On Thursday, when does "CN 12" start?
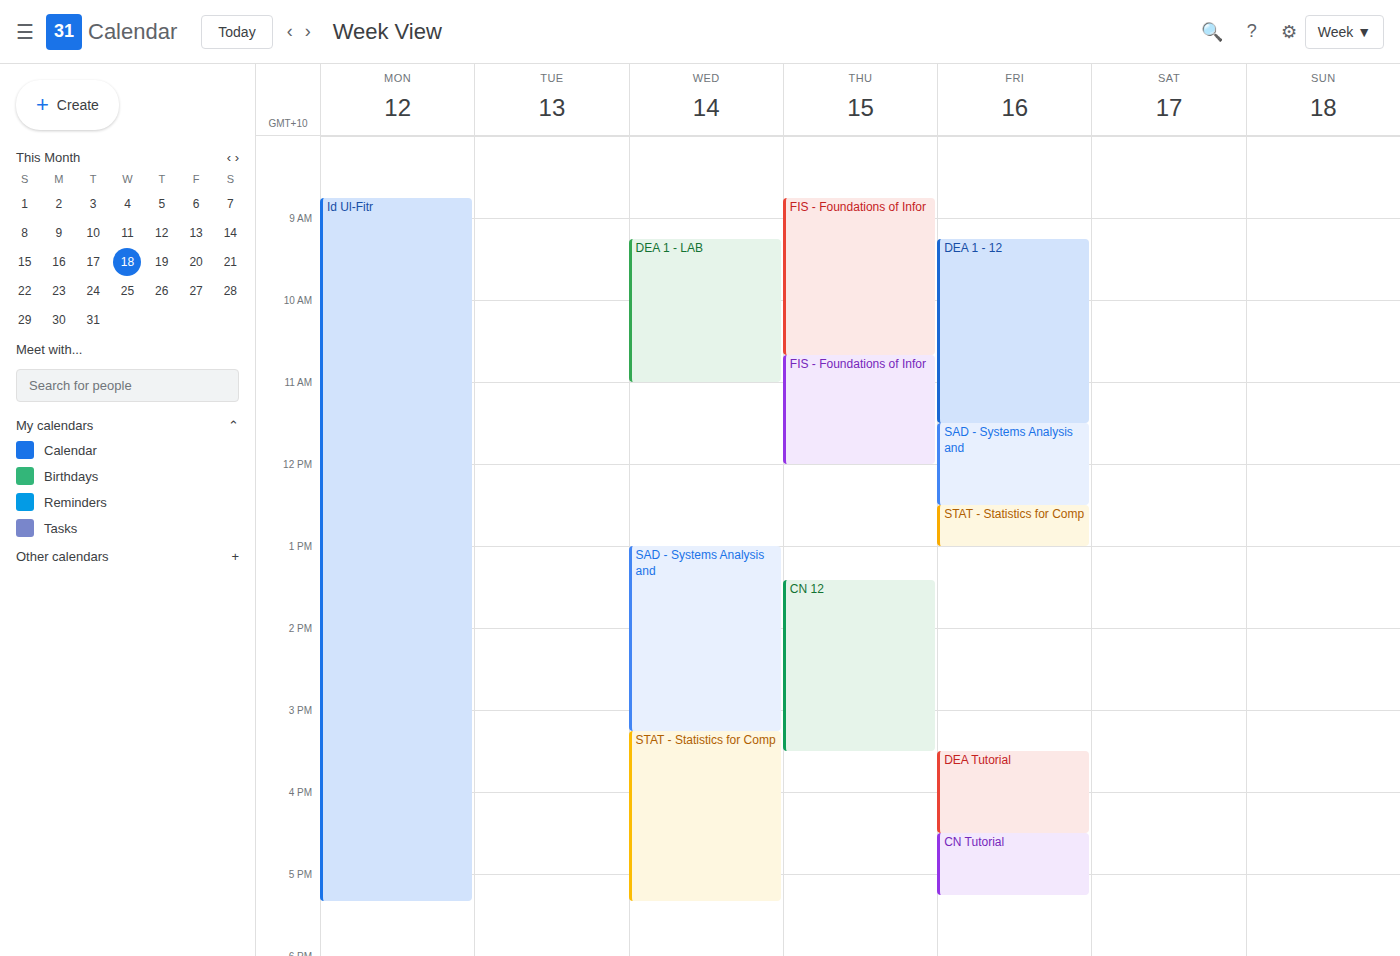
1:25 PM